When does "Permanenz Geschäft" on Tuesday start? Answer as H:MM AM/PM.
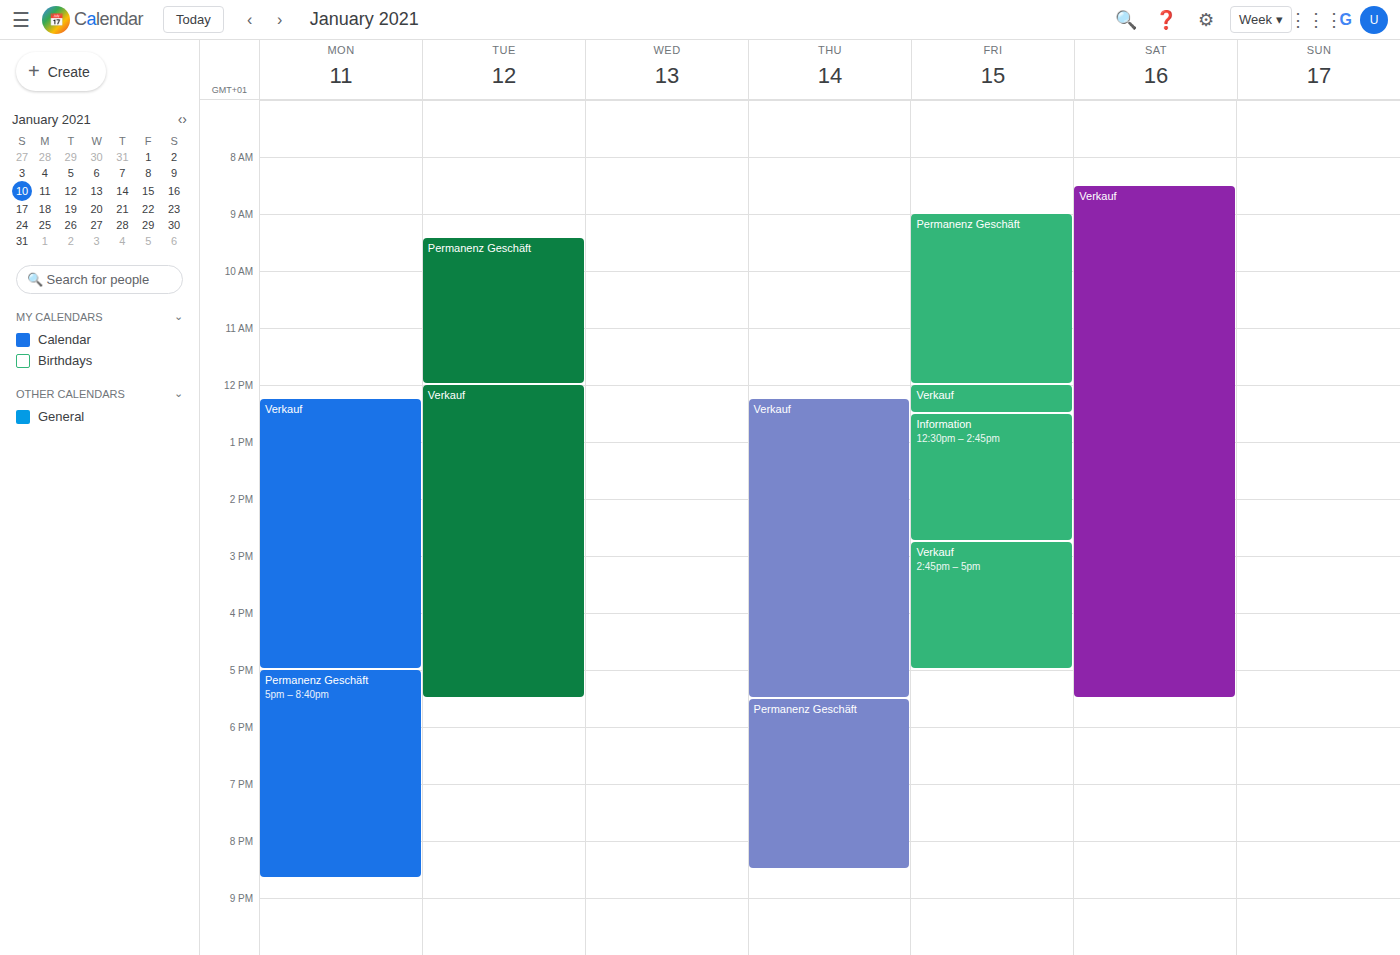
9:25 AM